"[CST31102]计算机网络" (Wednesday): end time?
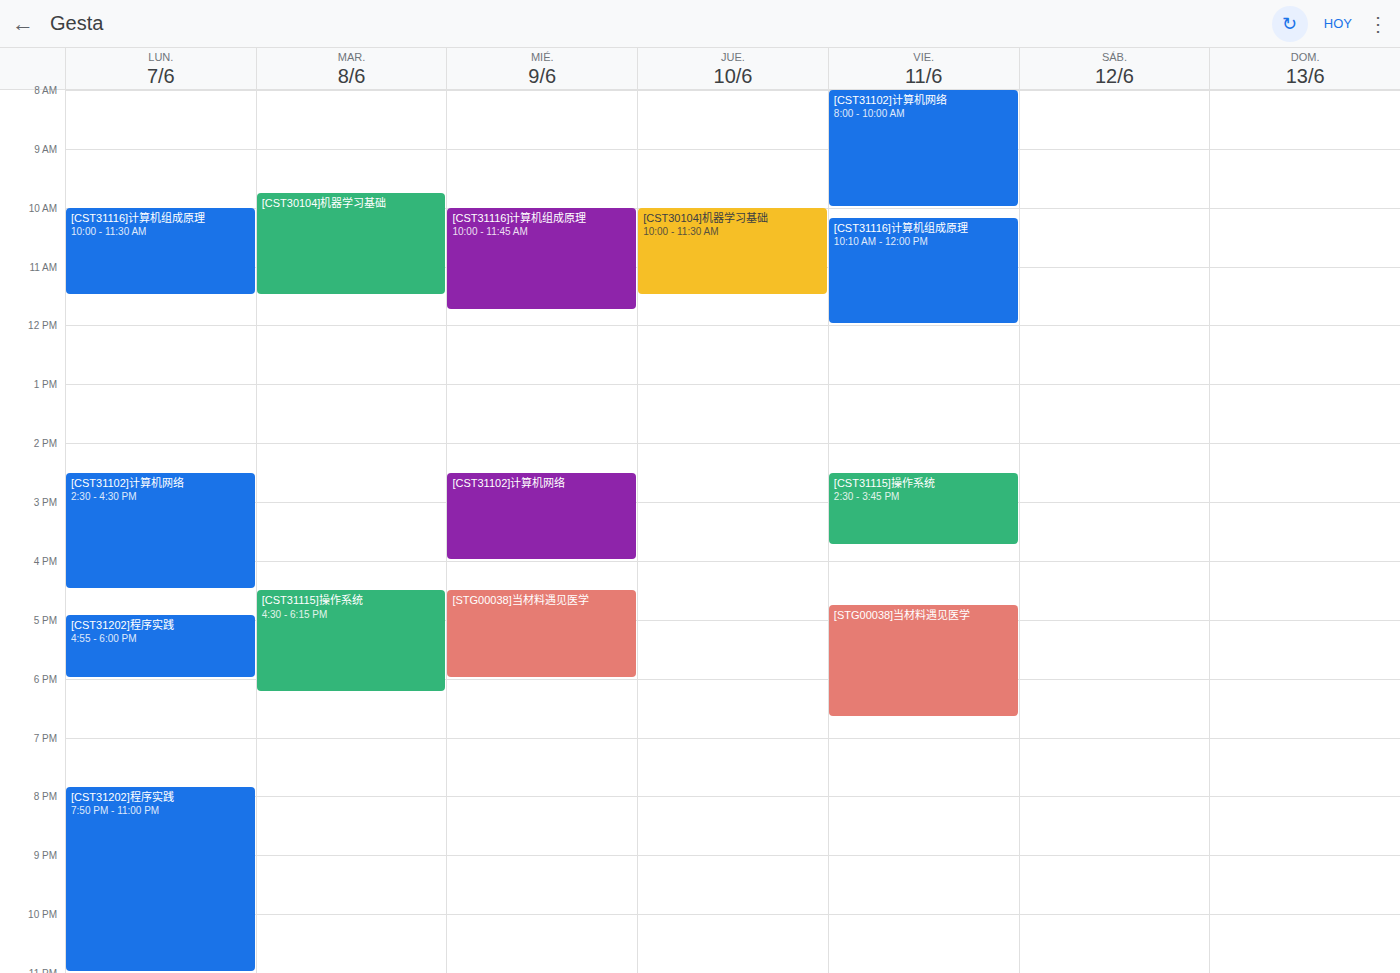
4:00 PM